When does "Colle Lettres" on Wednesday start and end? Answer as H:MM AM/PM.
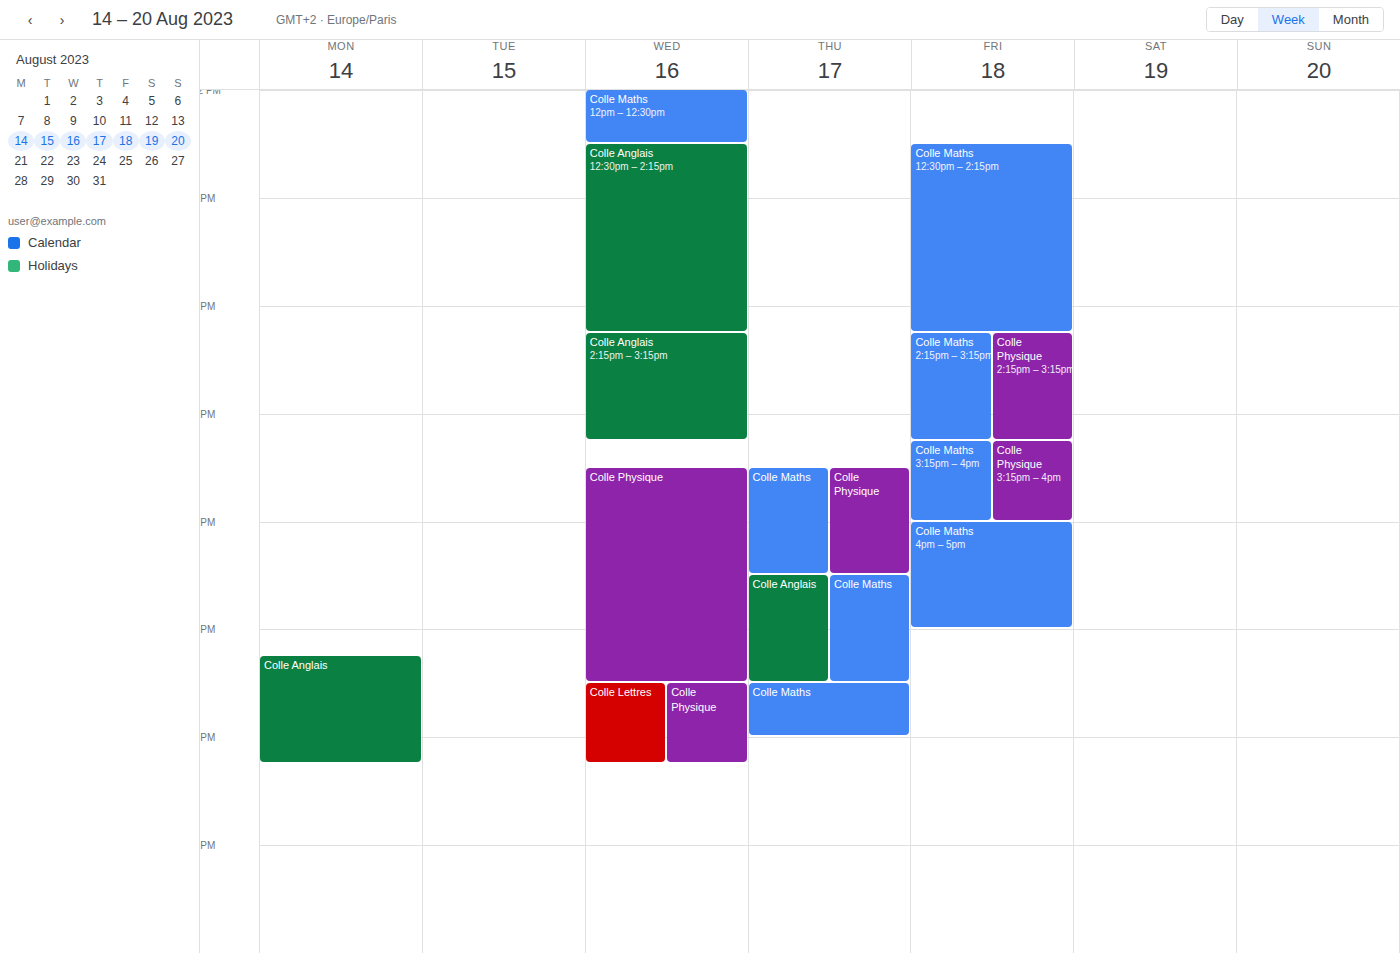
5:30 PM to 6:15 PM